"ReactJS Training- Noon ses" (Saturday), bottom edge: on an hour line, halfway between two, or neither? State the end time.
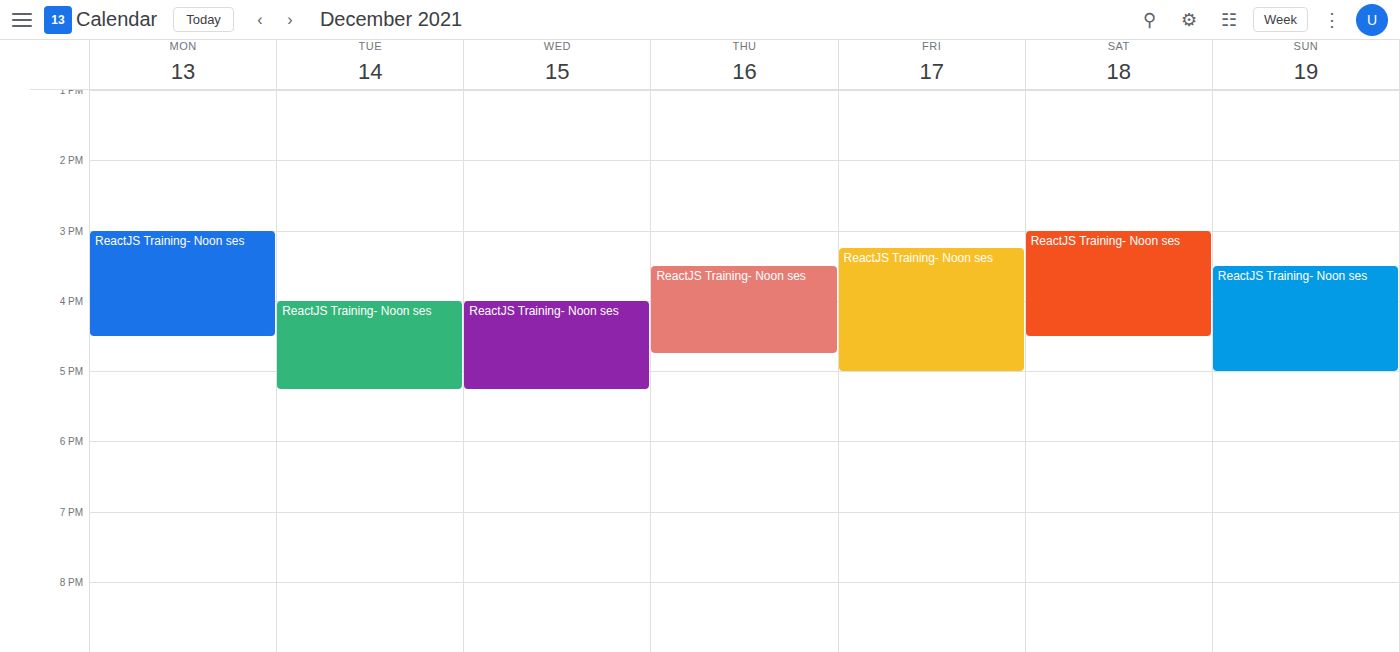
16:30 -- halfway between the 16:00 and 17:00 lines.